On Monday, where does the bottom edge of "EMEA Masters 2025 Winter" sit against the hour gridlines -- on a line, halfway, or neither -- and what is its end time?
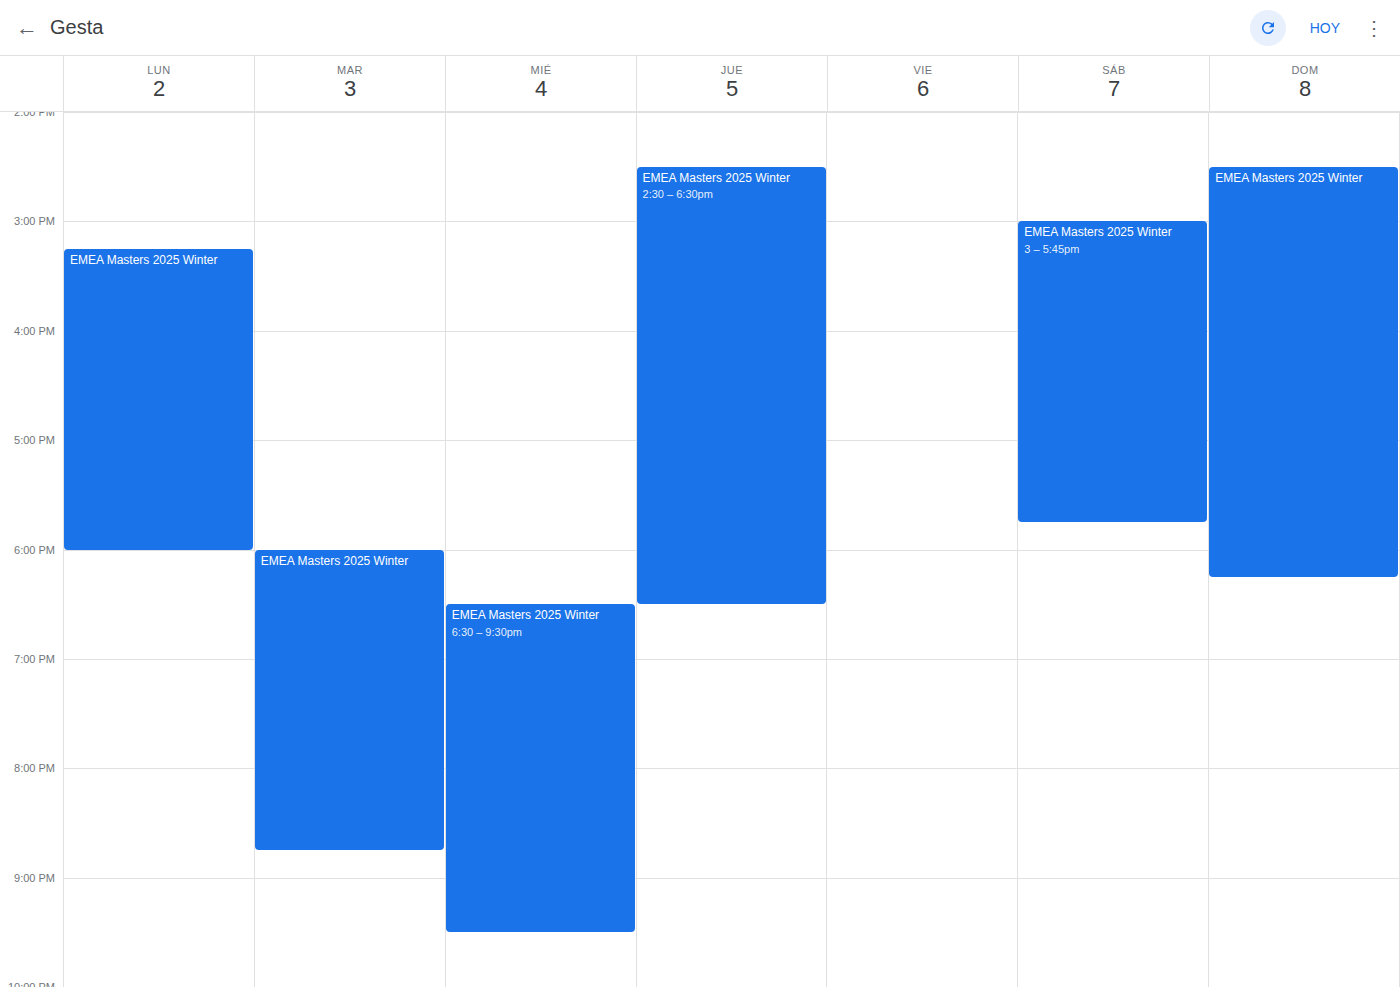
6:00 PM -- exactly on the 6 PM line.